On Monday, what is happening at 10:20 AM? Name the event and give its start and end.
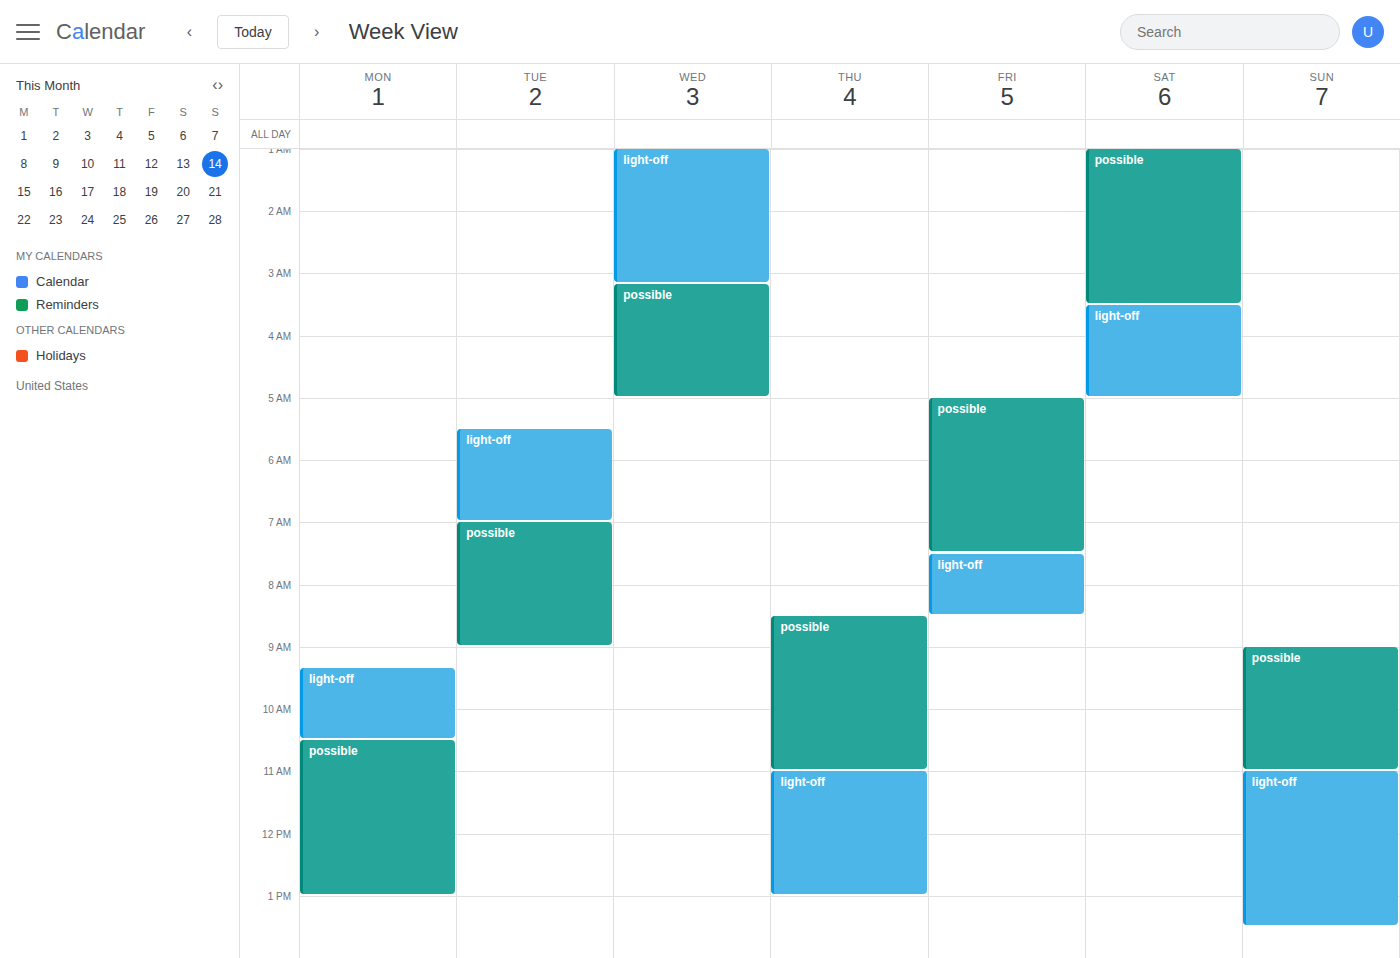
"light-off", 9:20 AM to 10:30 AM